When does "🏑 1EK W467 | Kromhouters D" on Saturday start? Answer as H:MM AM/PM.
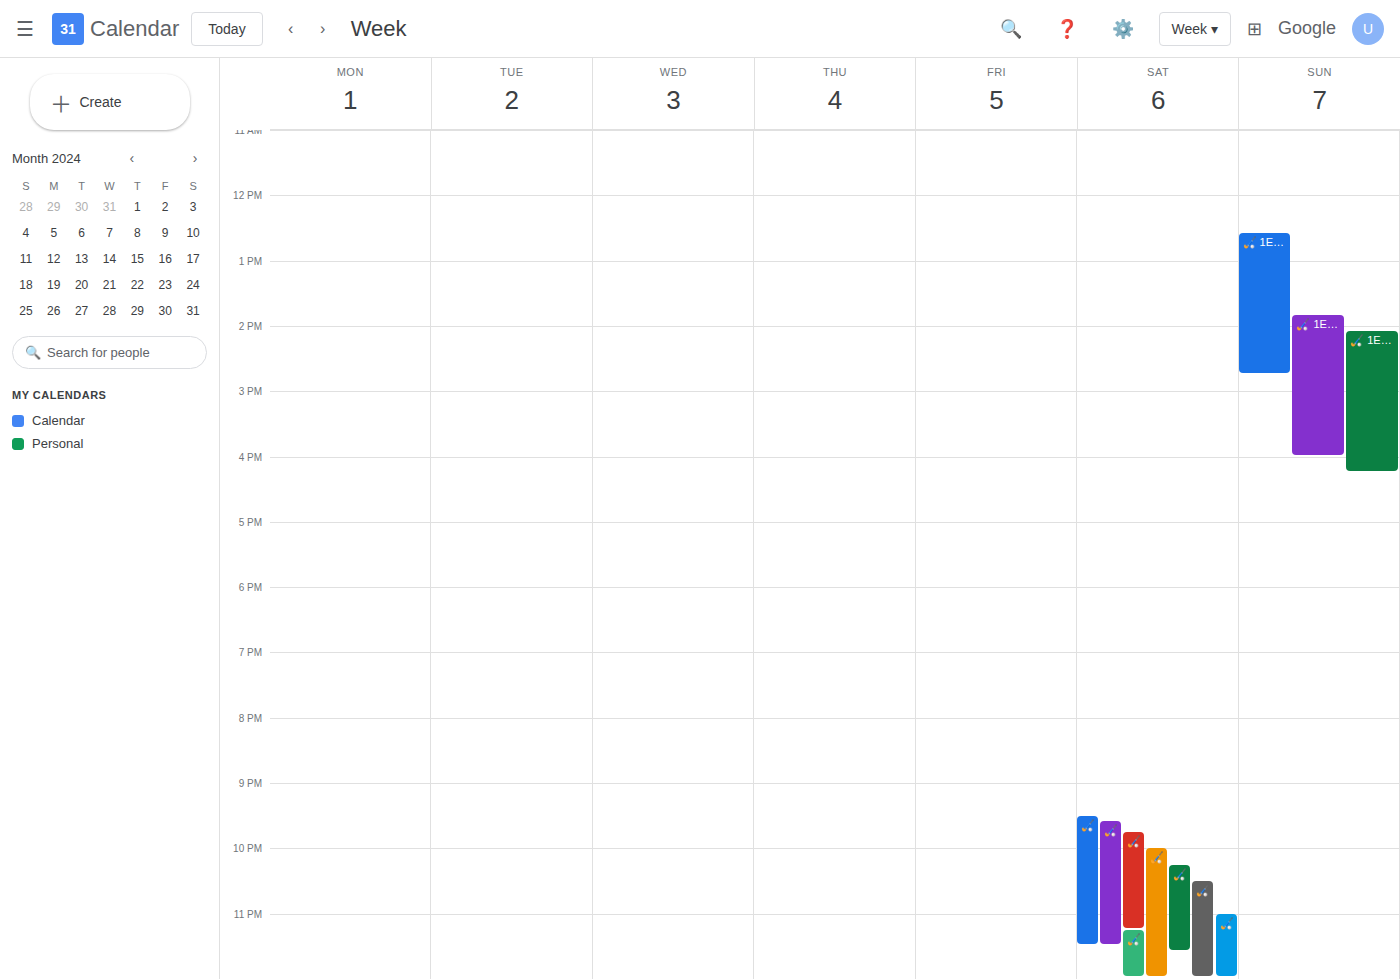
10:00 PM